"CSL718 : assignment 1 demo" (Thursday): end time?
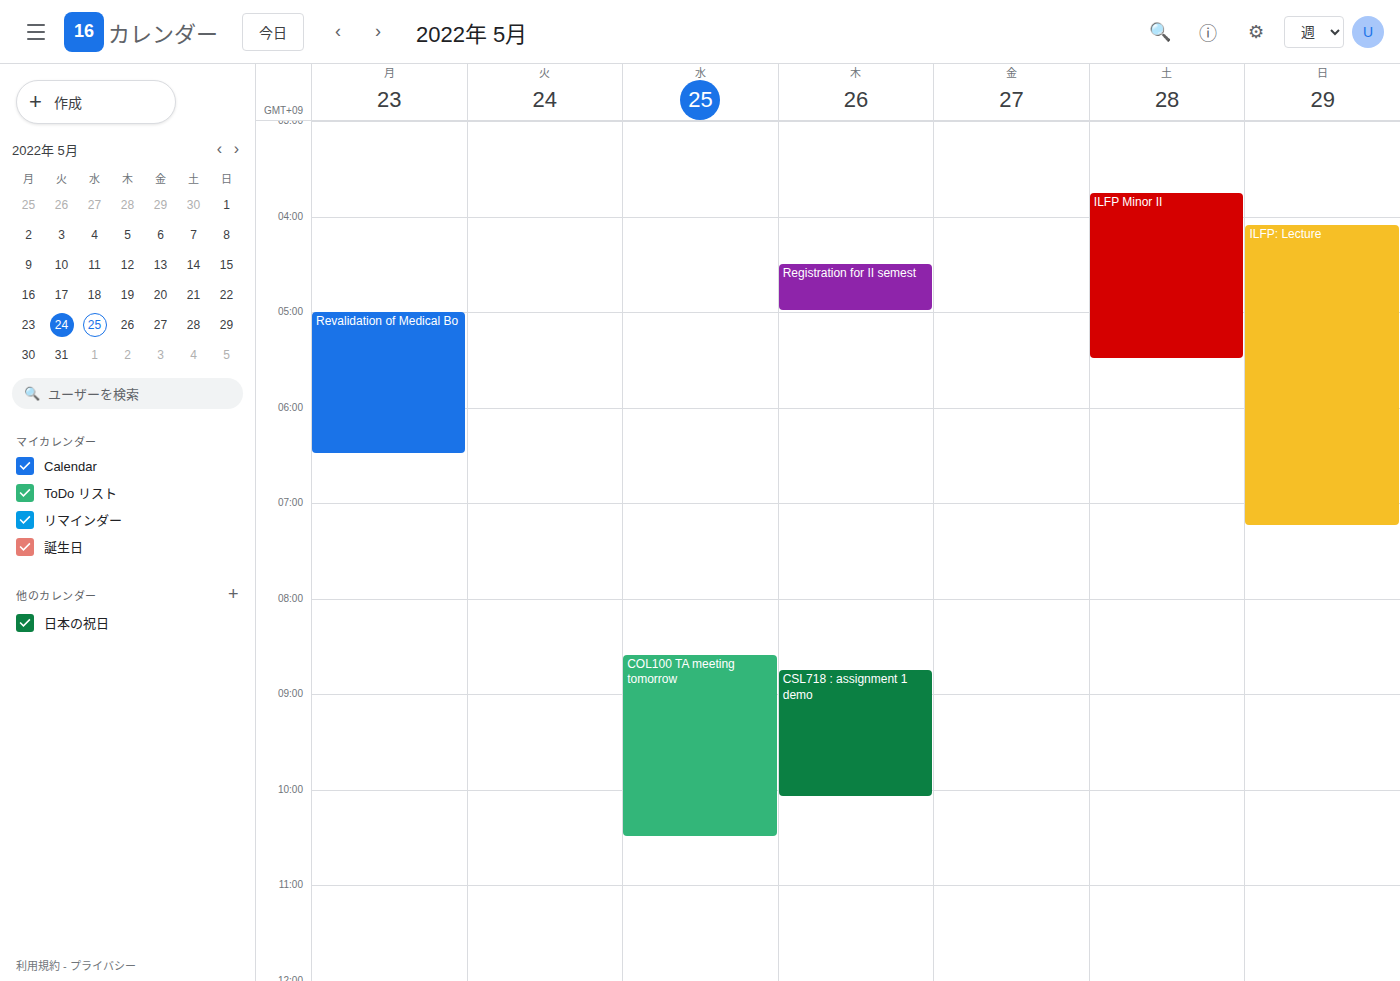
10:05 AM